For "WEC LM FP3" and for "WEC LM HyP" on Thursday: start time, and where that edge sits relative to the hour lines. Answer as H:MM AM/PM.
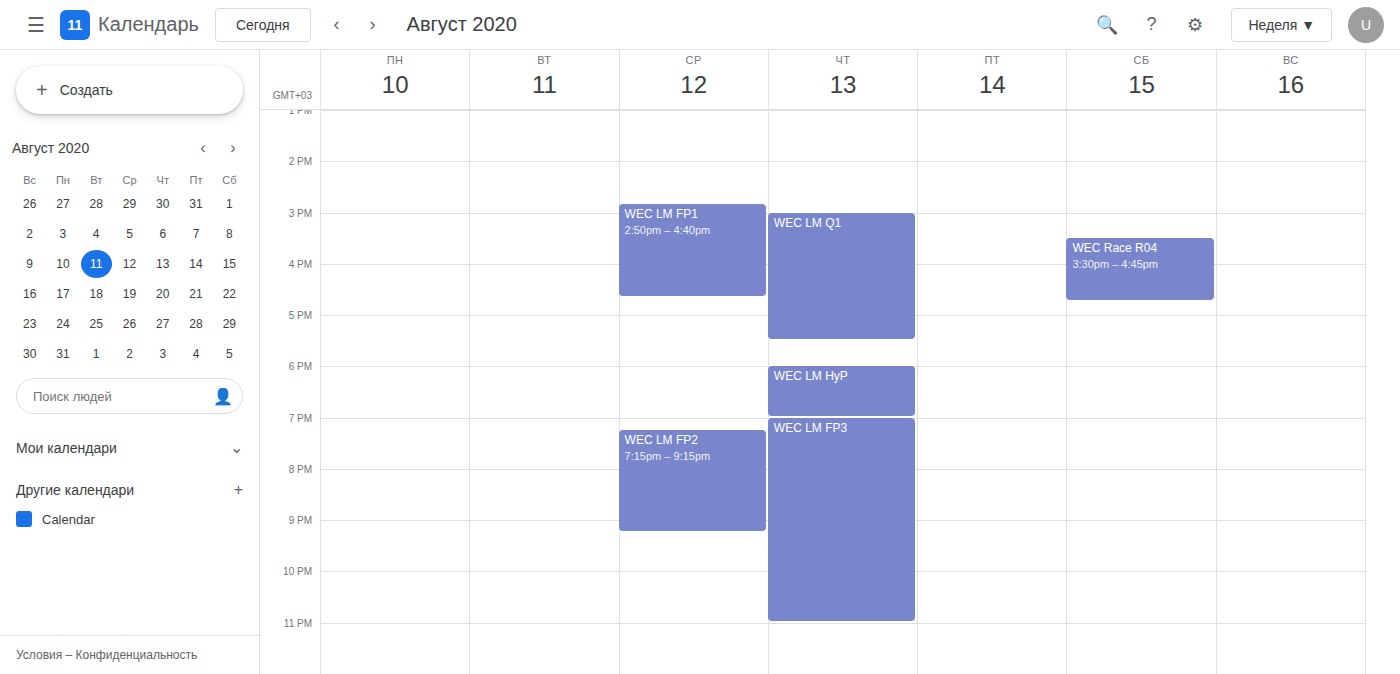
"WEC LM FP3": 7:00 PM, exactly on the 7 PM line. "WEC LM HyP": 6:00 PM, exactly on the 6 PM line.